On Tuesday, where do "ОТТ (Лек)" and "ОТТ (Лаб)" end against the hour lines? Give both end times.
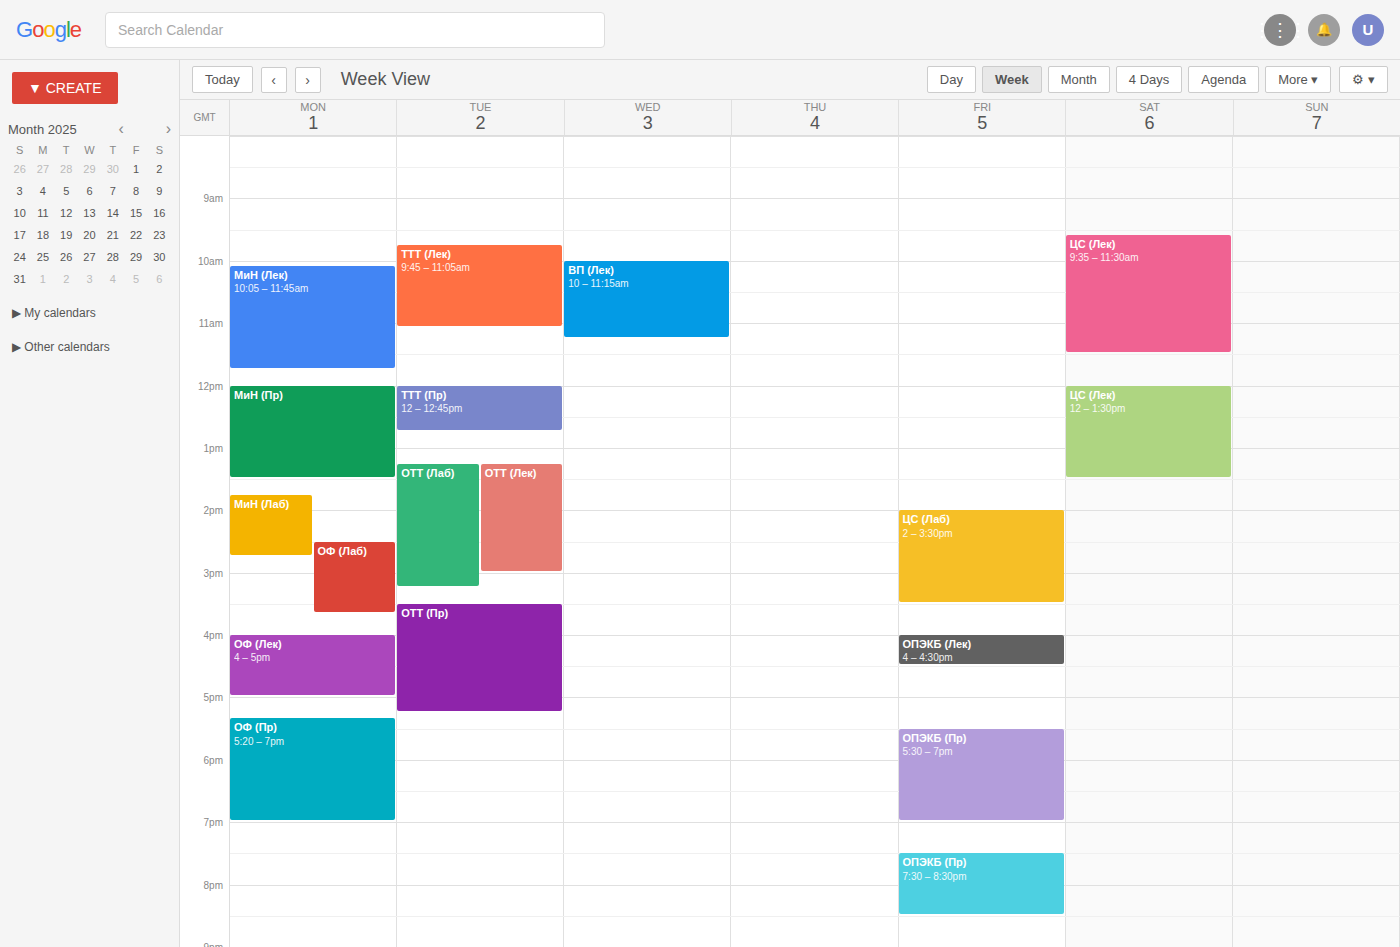
"ОТТ (Лек)": 3:00 PM, exactly on the 3 PM line. "ОТТ (Лаб)": 3:15 PM, neither: a quarter of the way from the 3 PM line to the 4 PM line.